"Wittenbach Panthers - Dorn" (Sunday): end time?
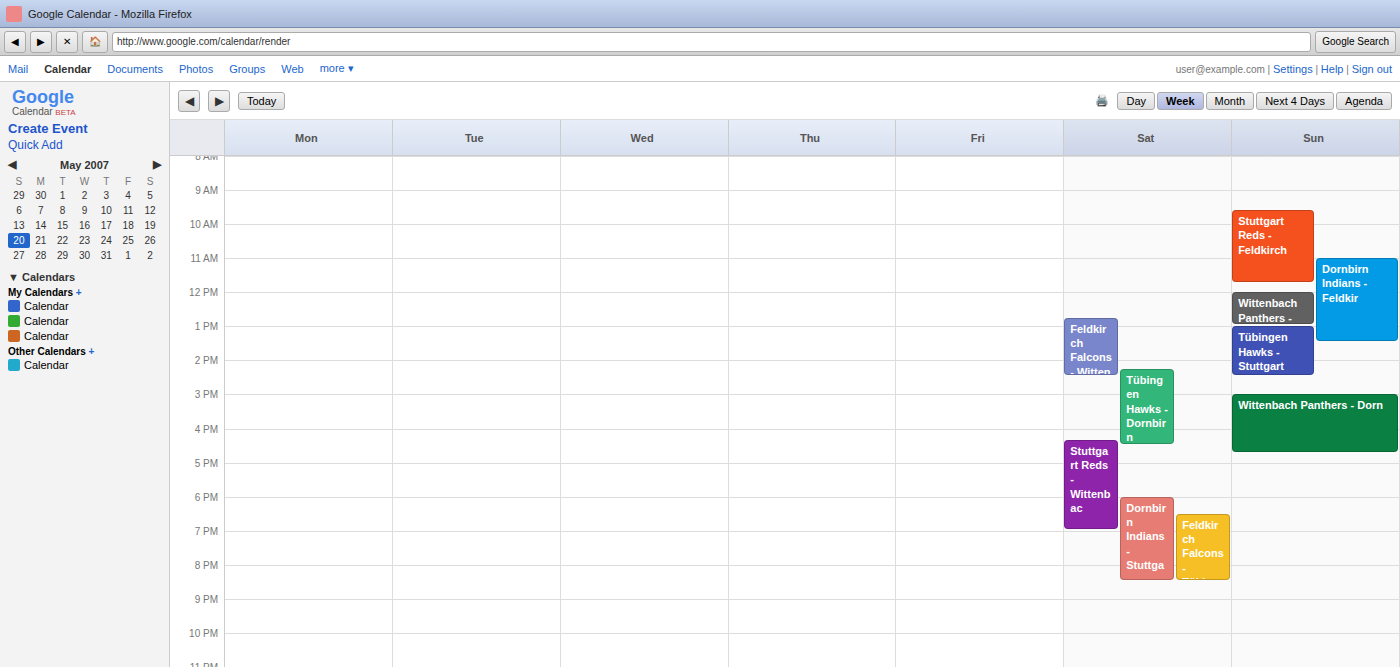
4:45 PM